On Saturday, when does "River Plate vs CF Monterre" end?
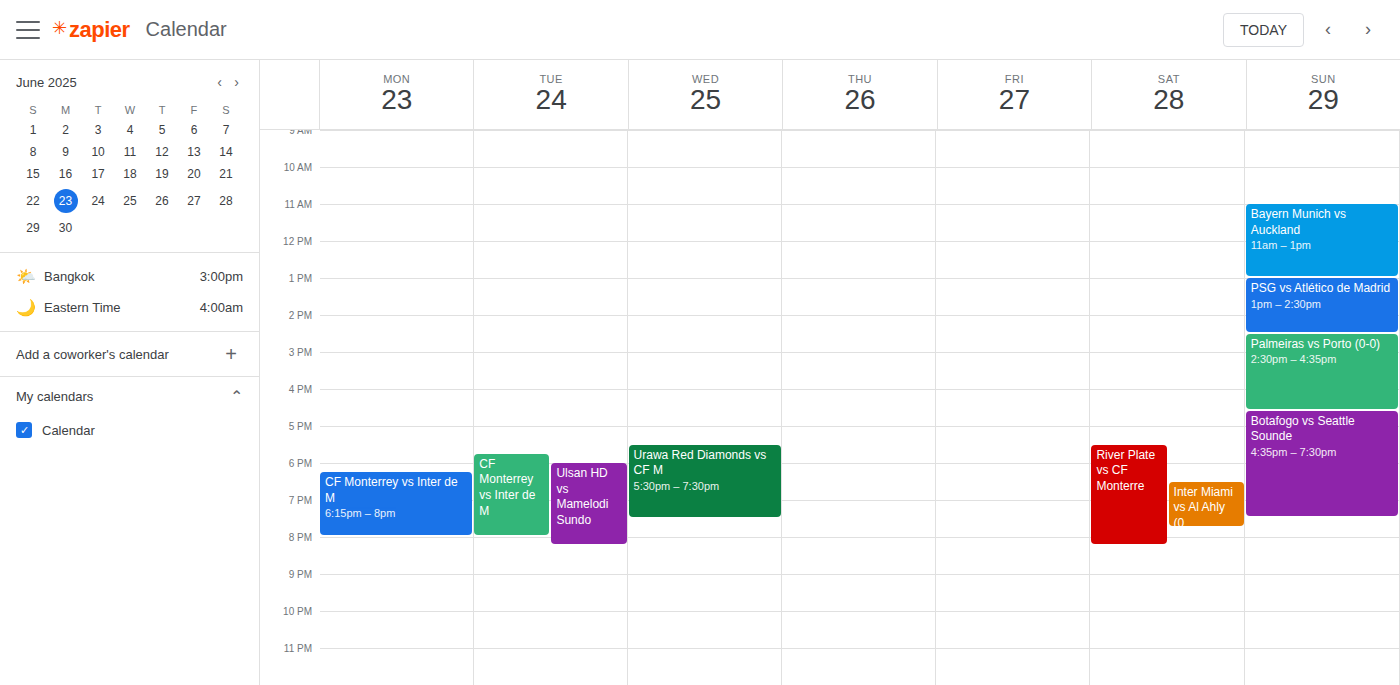
20:15